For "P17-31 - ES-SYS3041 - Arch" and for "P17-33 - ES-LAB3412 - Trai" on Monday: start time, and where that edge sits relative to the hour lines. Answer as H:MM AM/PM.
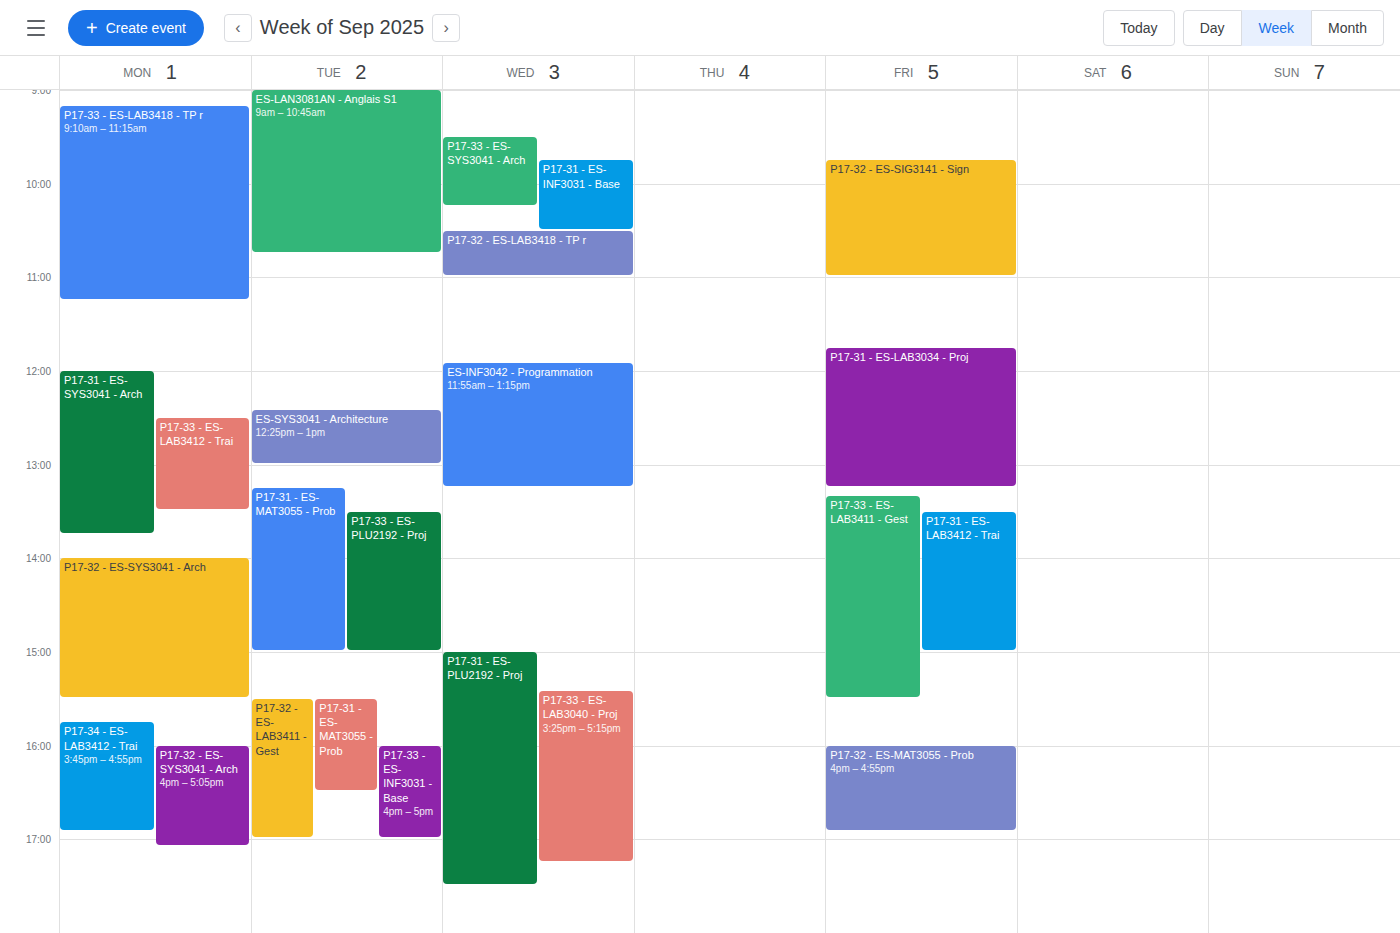
"P17-31 - ES-SYS3041 - Arch": 12:00 PM, exactly on the 12 PM line. "P17-33 - ES-LAB3412 - Trai": 12:30 PM, halfway between the 12 PM and 1 PM lines.